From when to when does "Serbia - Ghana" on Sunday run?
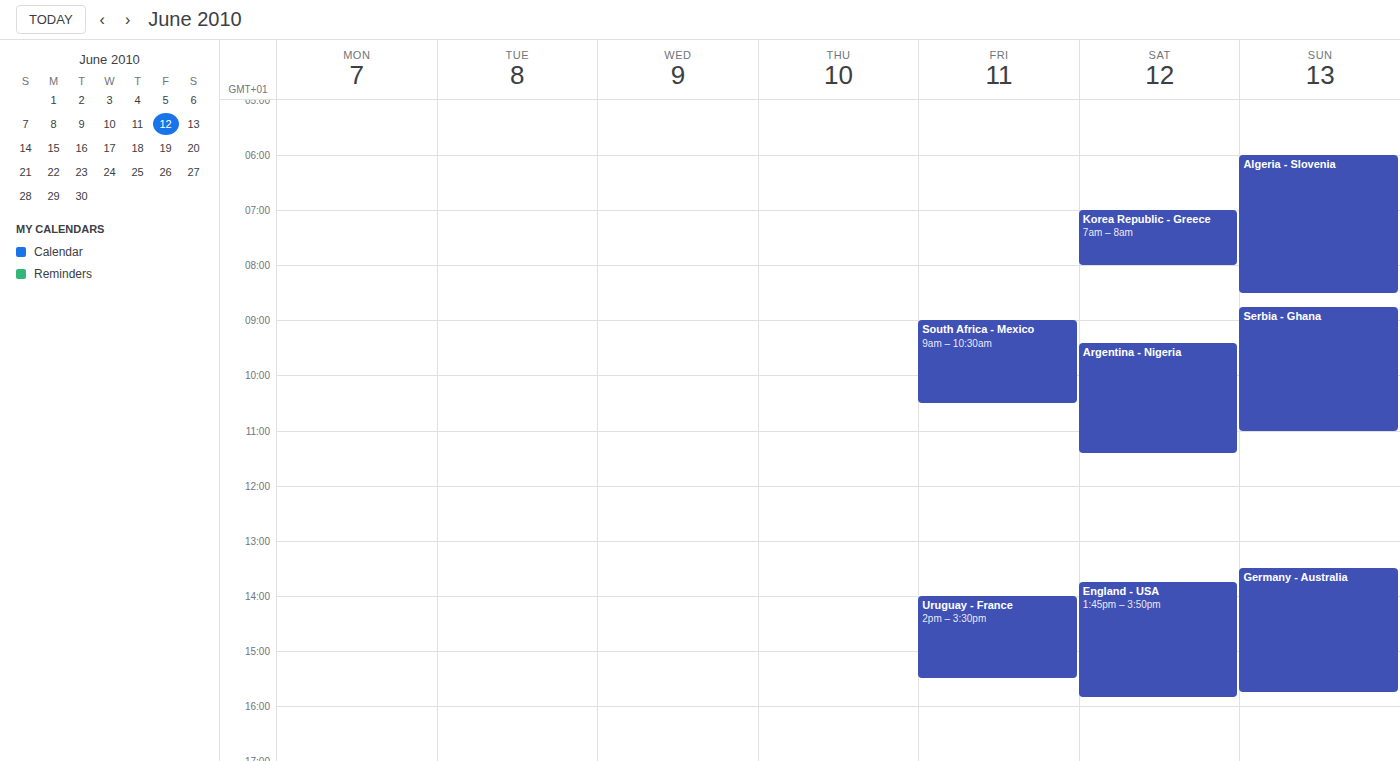
8:45 AM to 11:00 AM